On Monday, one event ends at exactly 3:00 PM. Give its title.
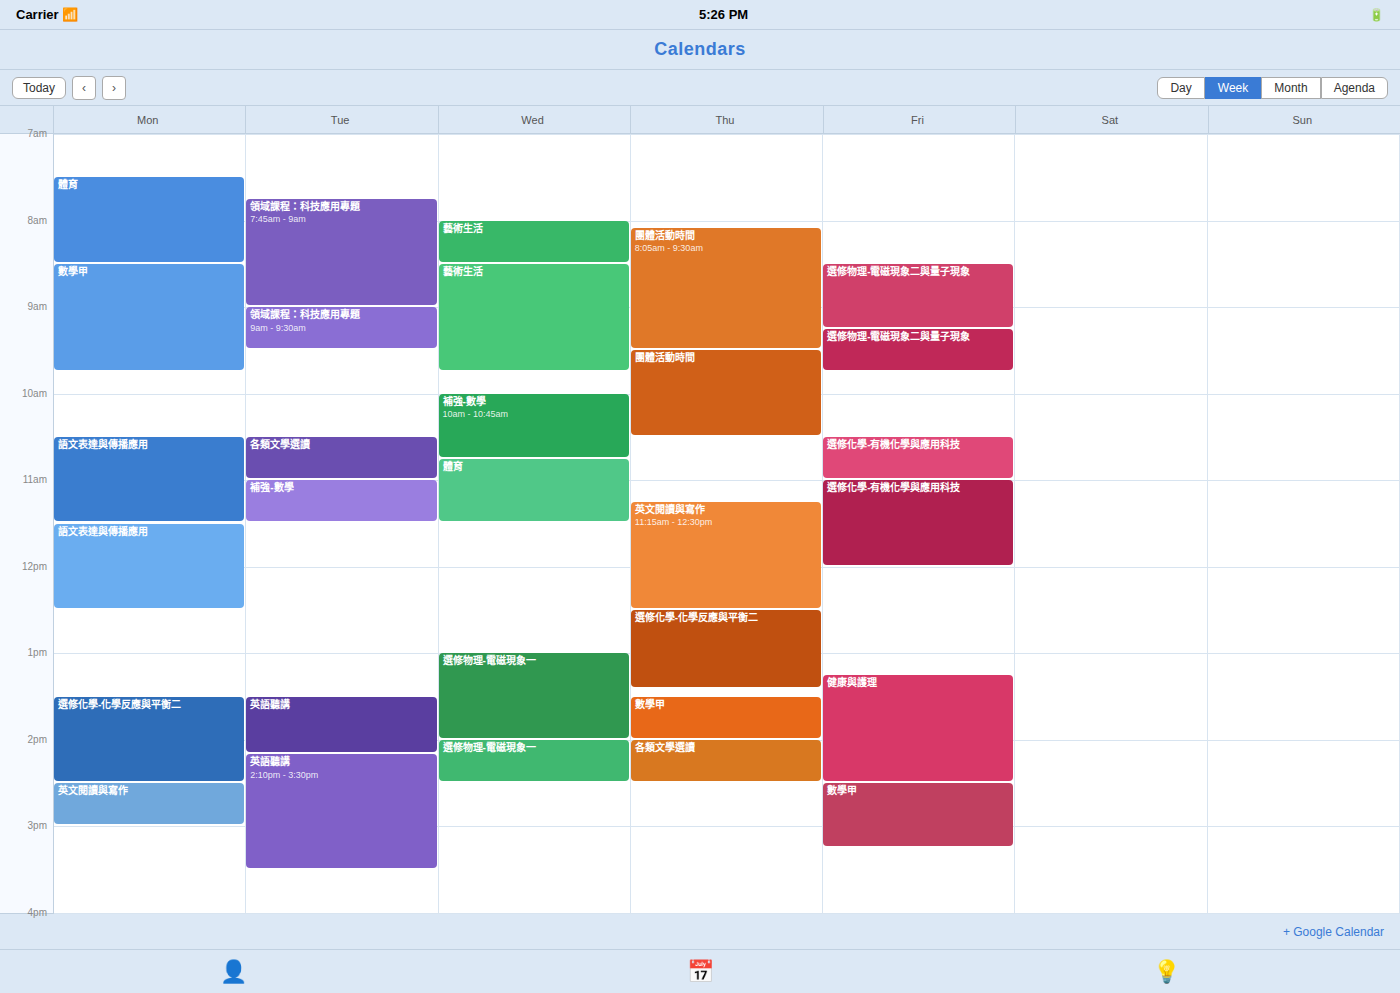
"英文閱讀與寫作"